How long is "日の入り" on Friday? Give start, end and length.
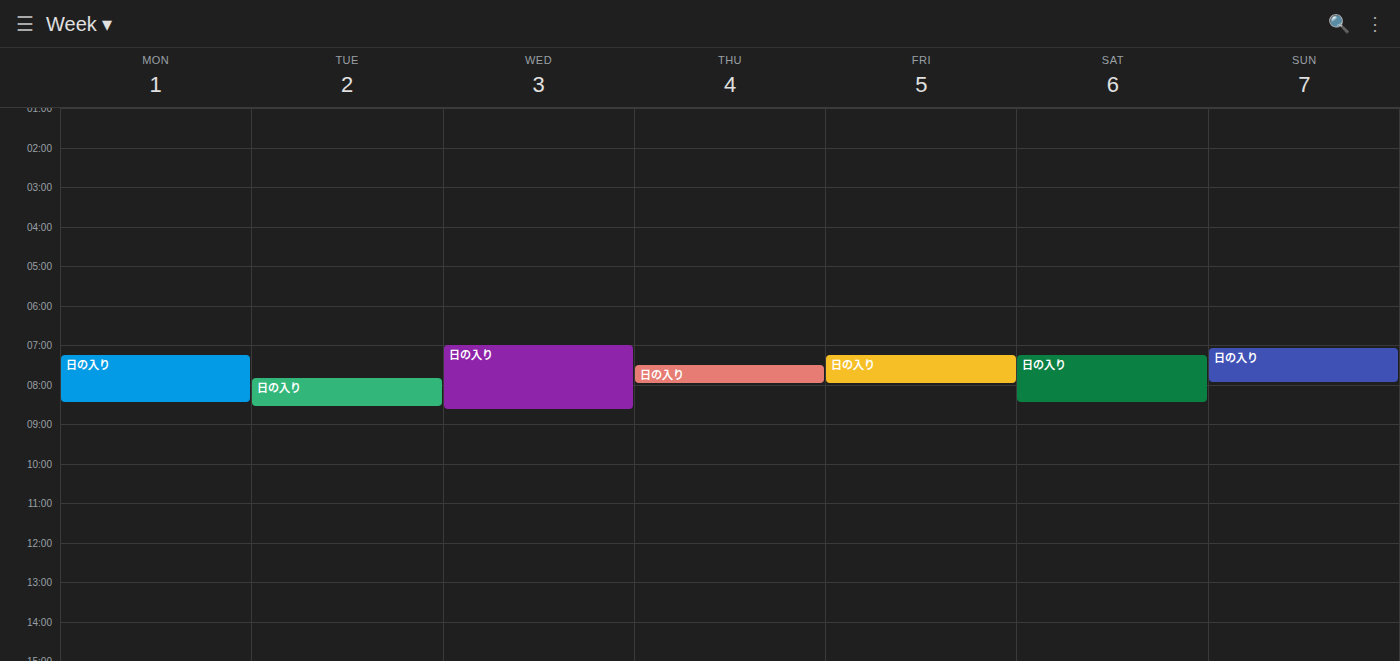
7:15 AM to 8:00 AM, 45 minutes